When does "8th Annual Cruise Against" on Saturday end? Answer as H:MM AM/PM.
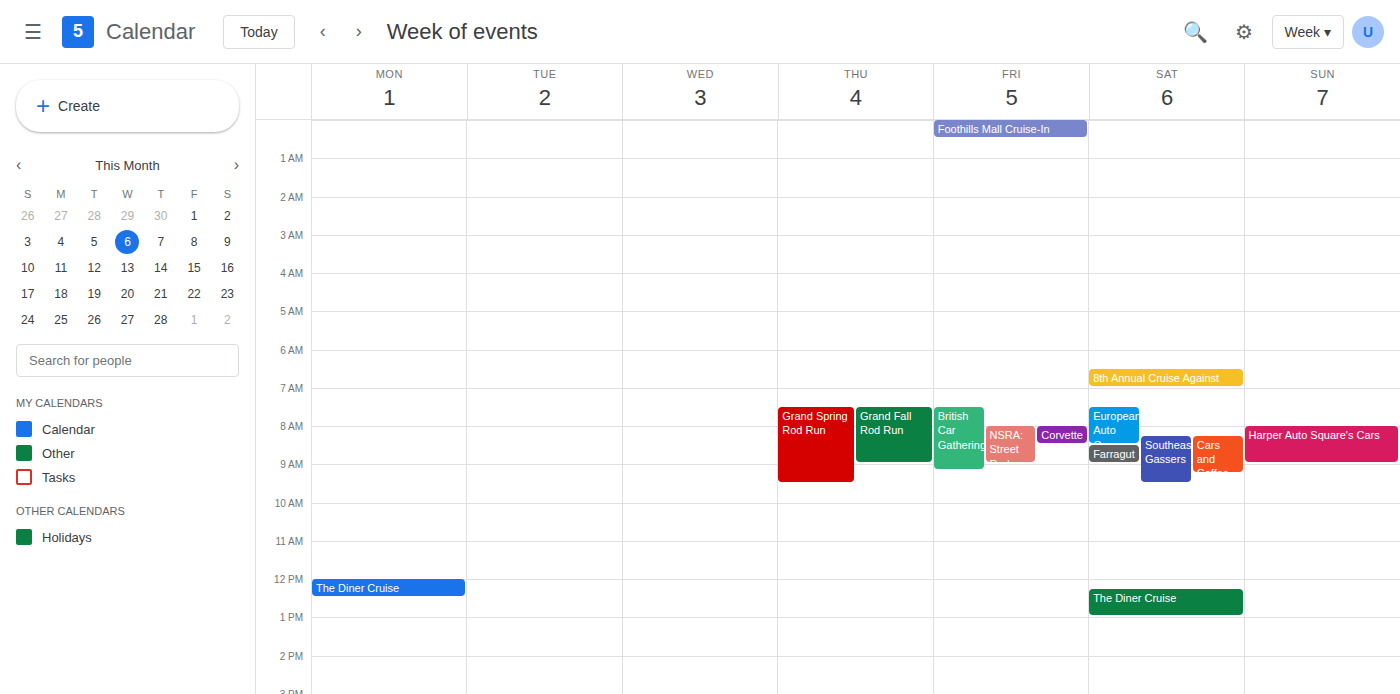
7:00 AM